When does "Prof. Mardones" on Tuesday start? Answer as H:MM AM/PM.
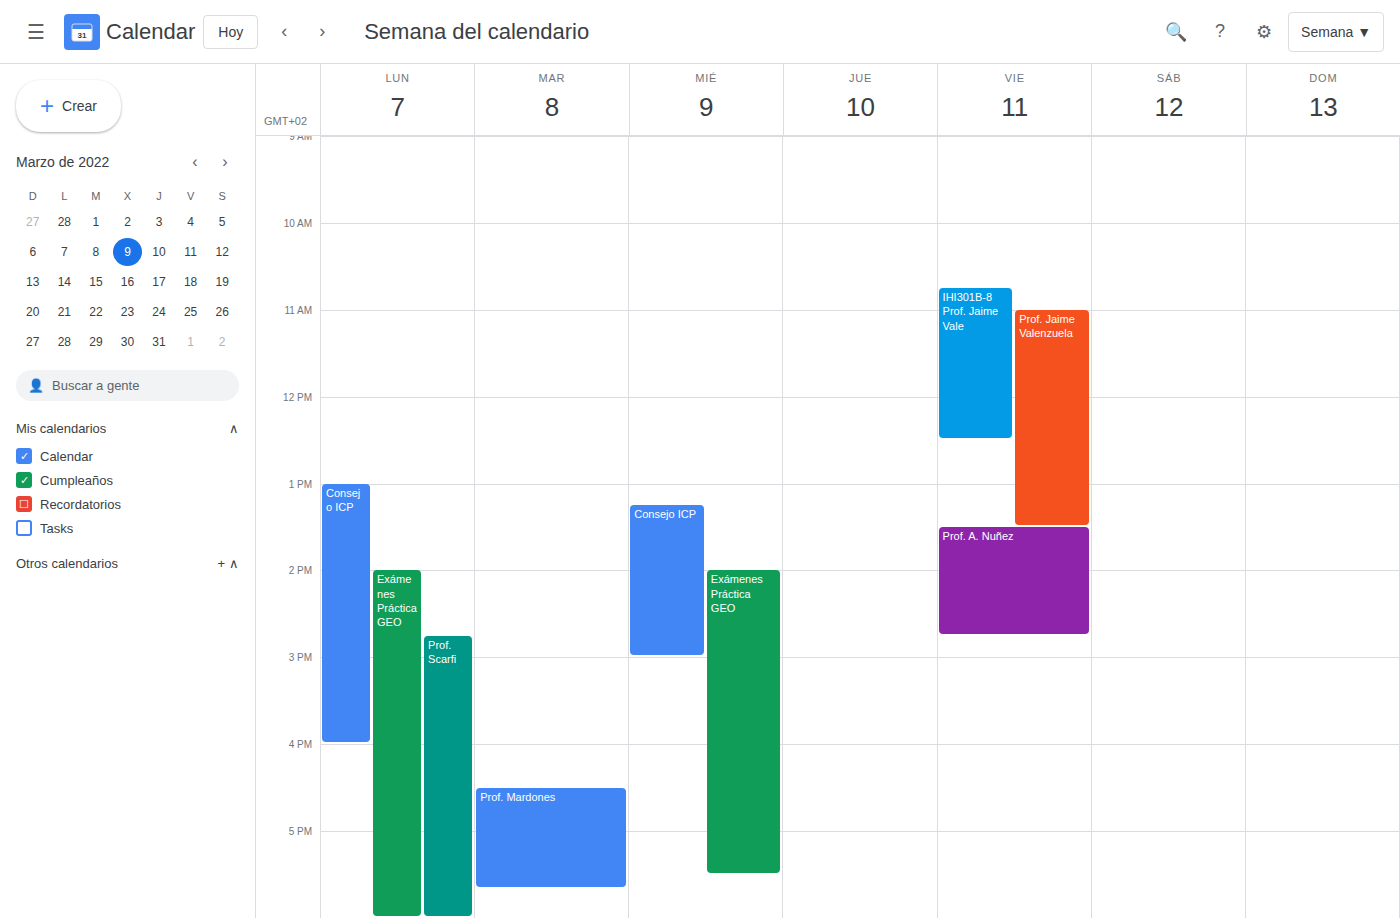
4:30 PM